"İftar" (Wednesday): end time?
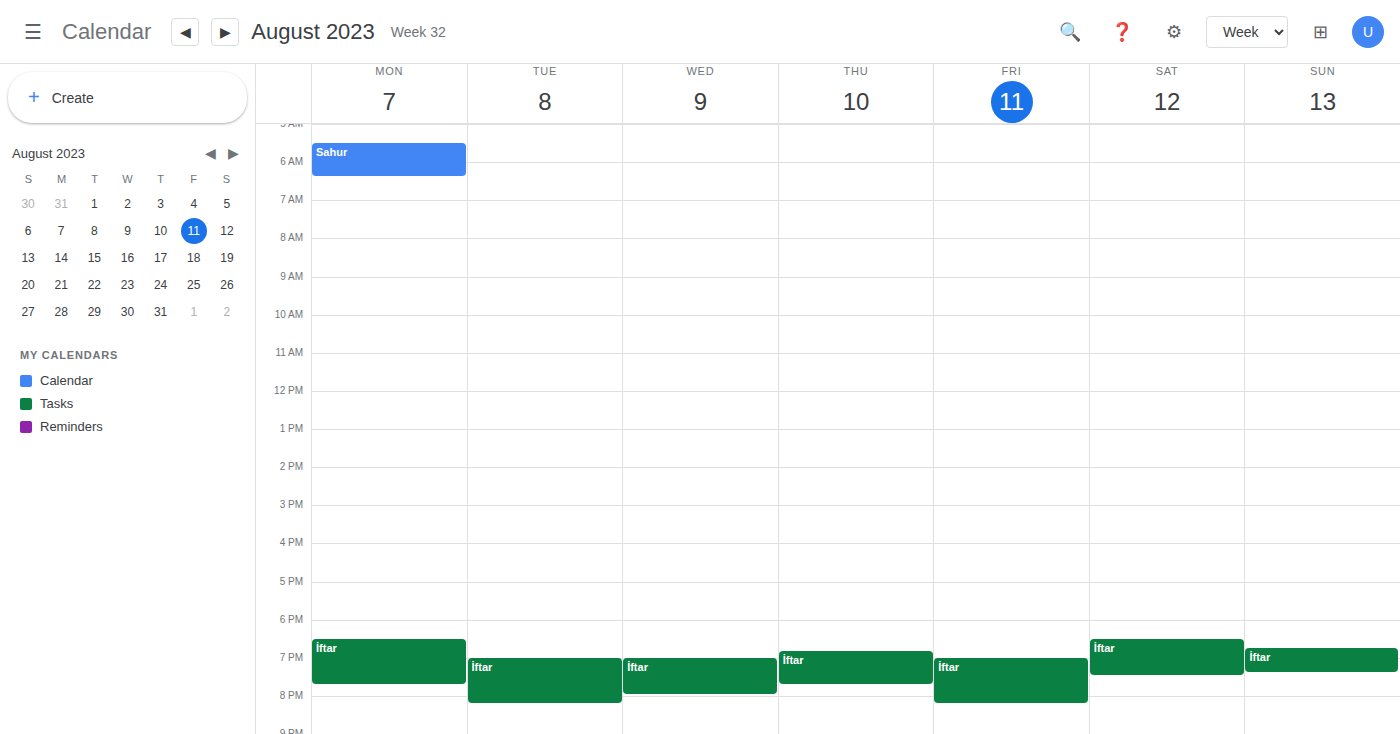
20:00